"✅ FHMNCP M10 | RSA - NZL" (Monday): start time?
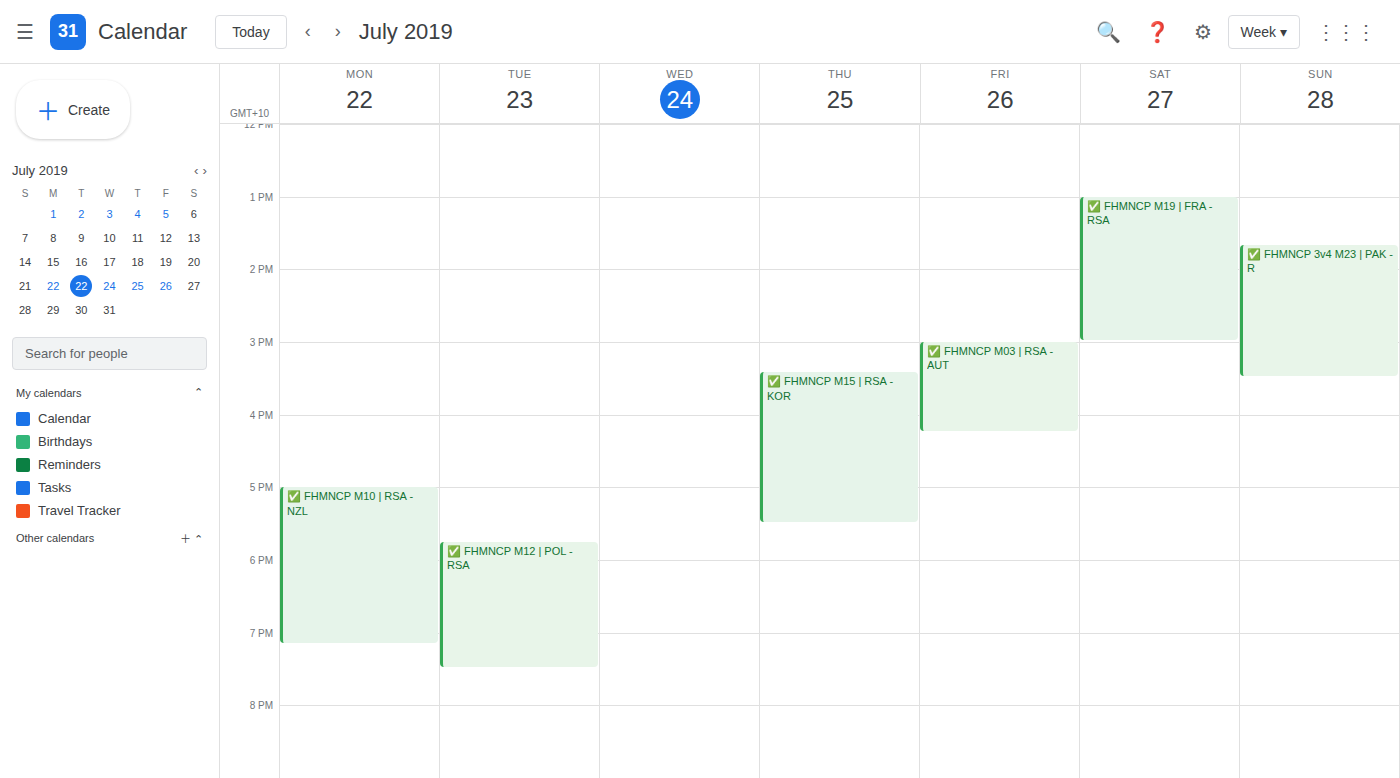
5:00 PM